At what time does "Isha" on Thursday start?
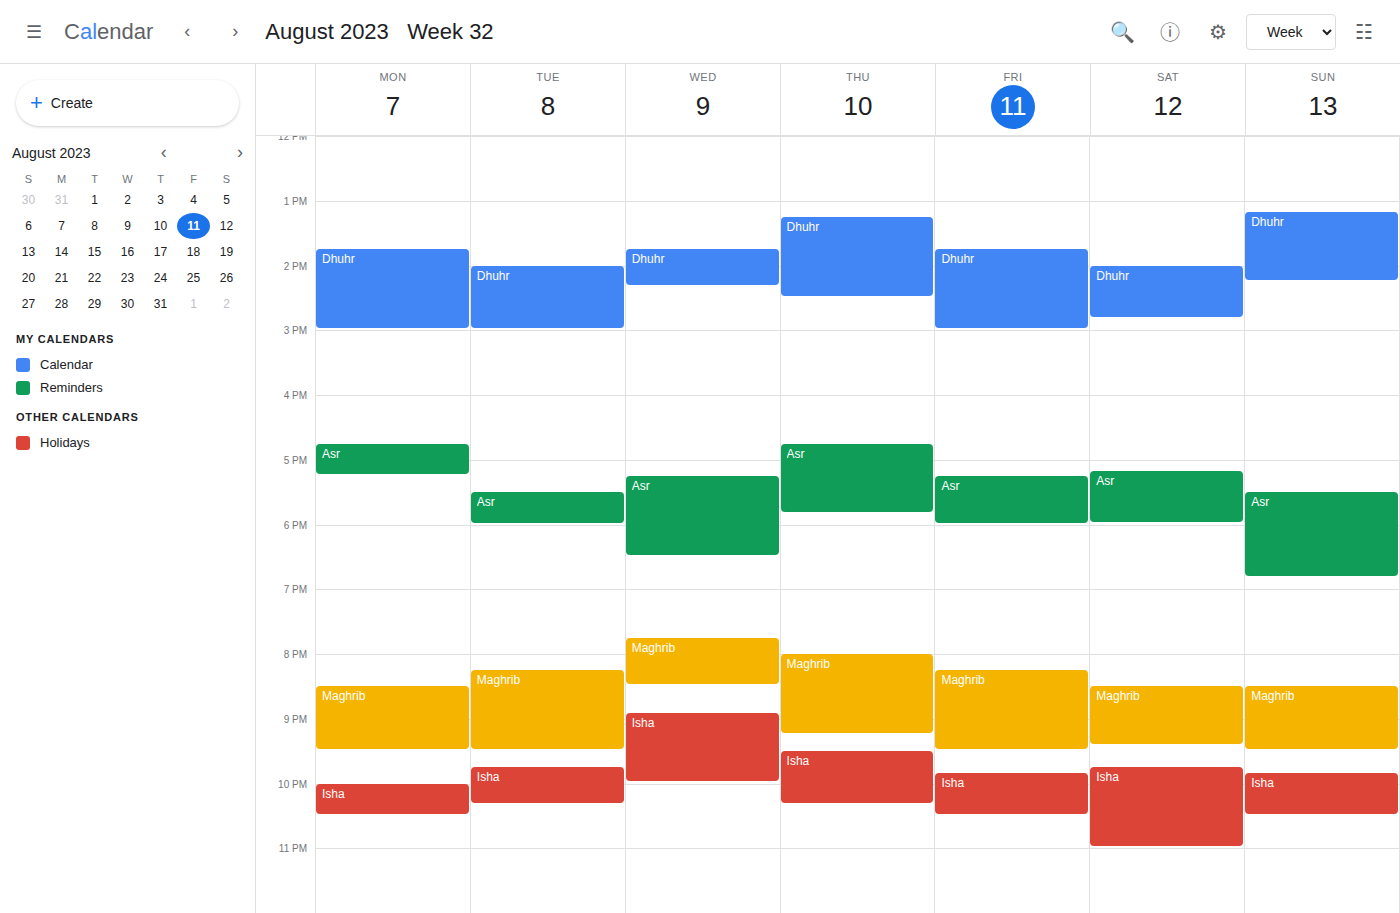
9:30 PM